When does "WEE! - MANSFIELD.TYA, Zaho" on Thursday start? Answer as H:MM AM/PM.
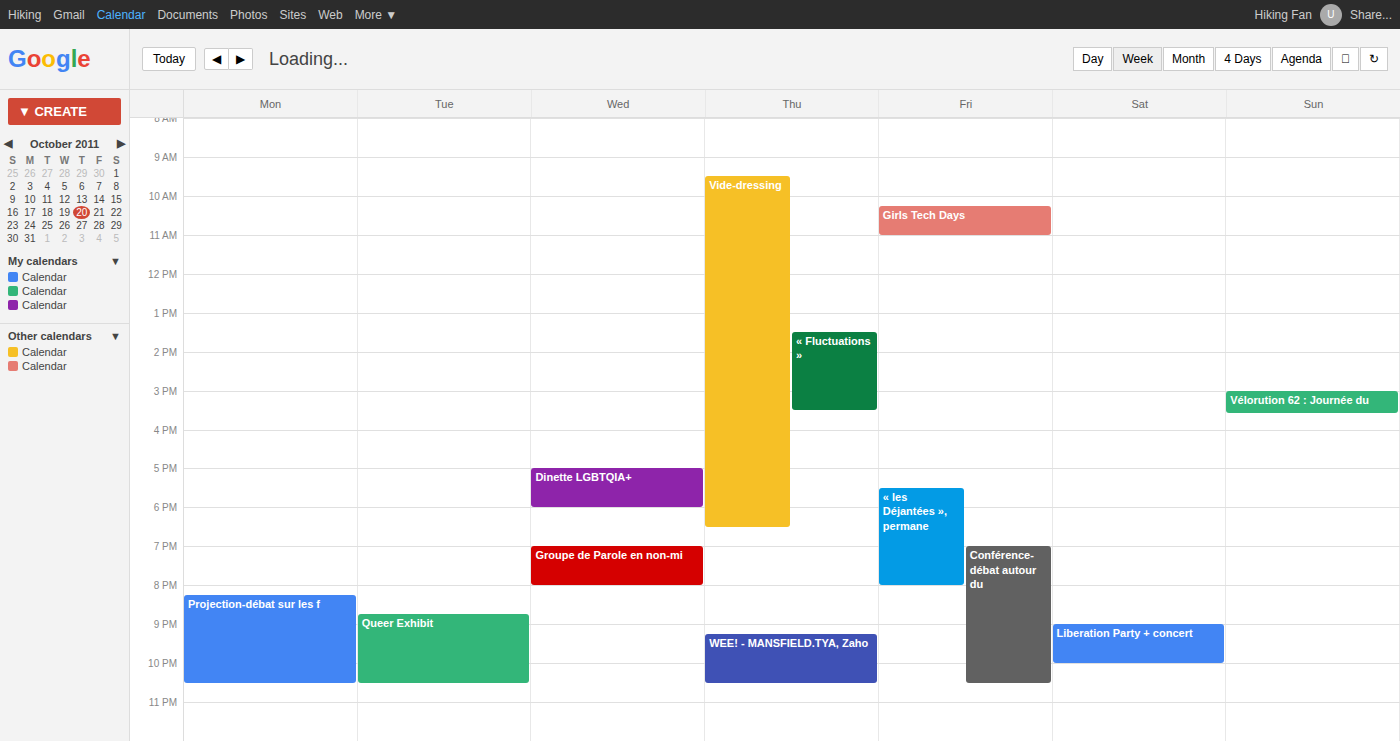
9:15 PM